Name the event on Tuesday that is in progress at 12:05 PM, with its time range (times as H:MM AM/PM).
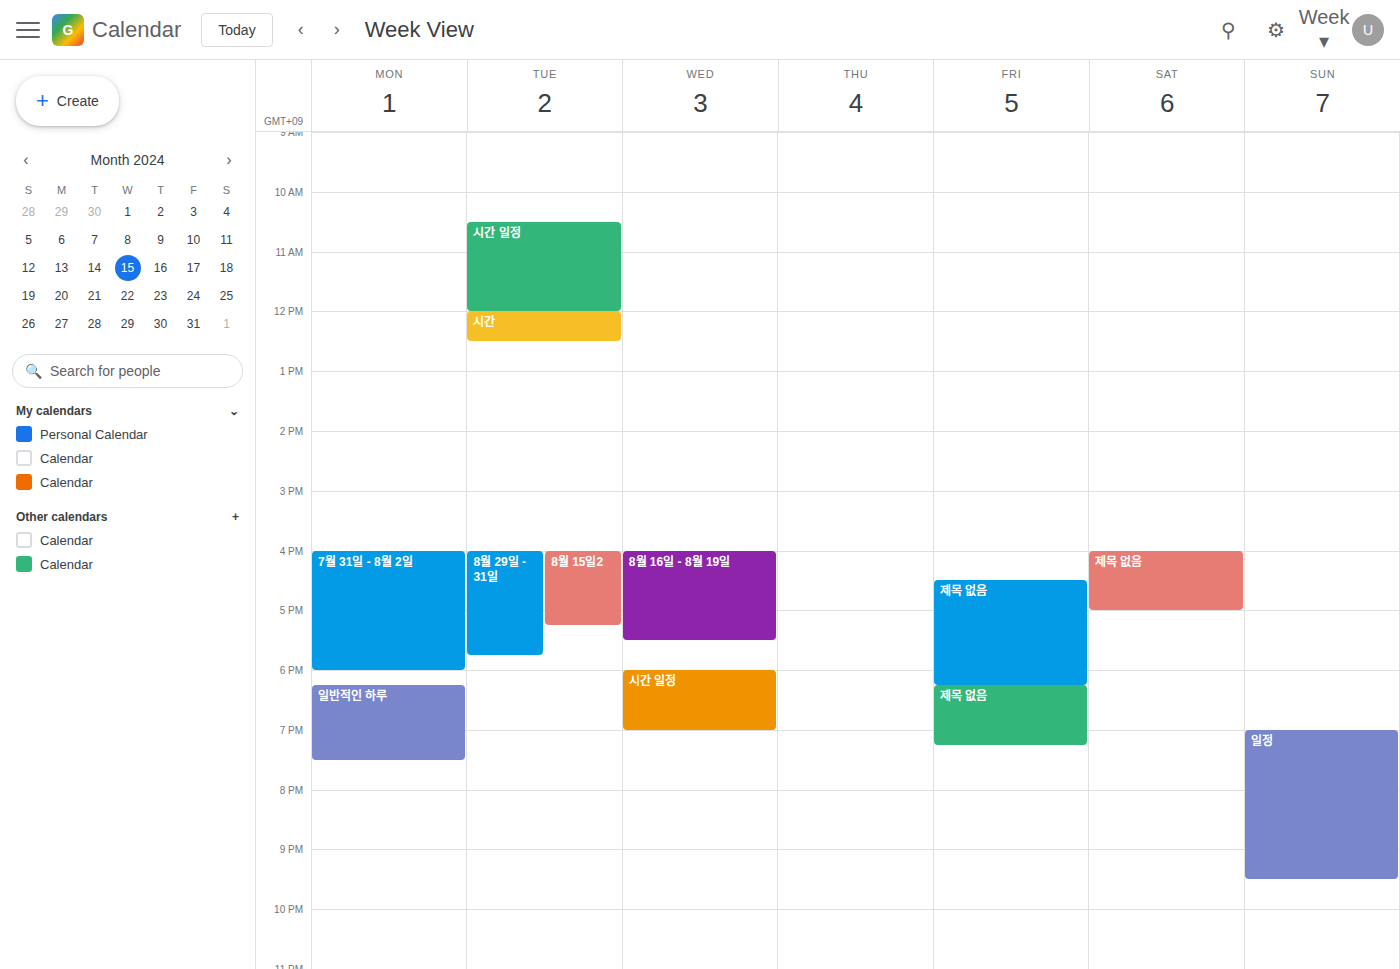
"시간", 12:00 PM to 12:30 PM